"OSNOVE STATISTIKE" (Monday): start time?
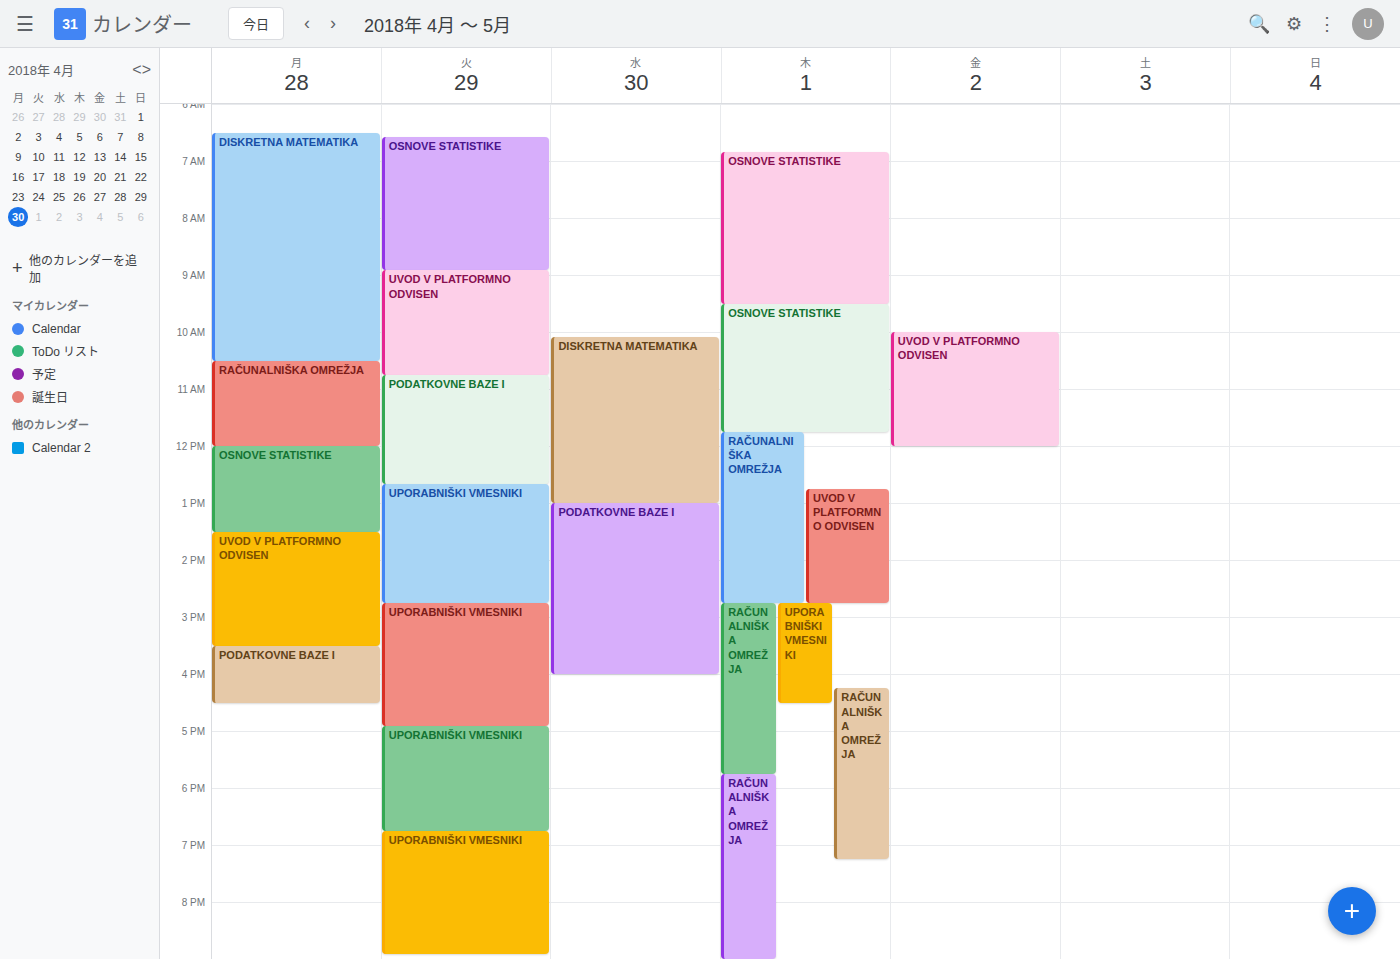
12:00 PM